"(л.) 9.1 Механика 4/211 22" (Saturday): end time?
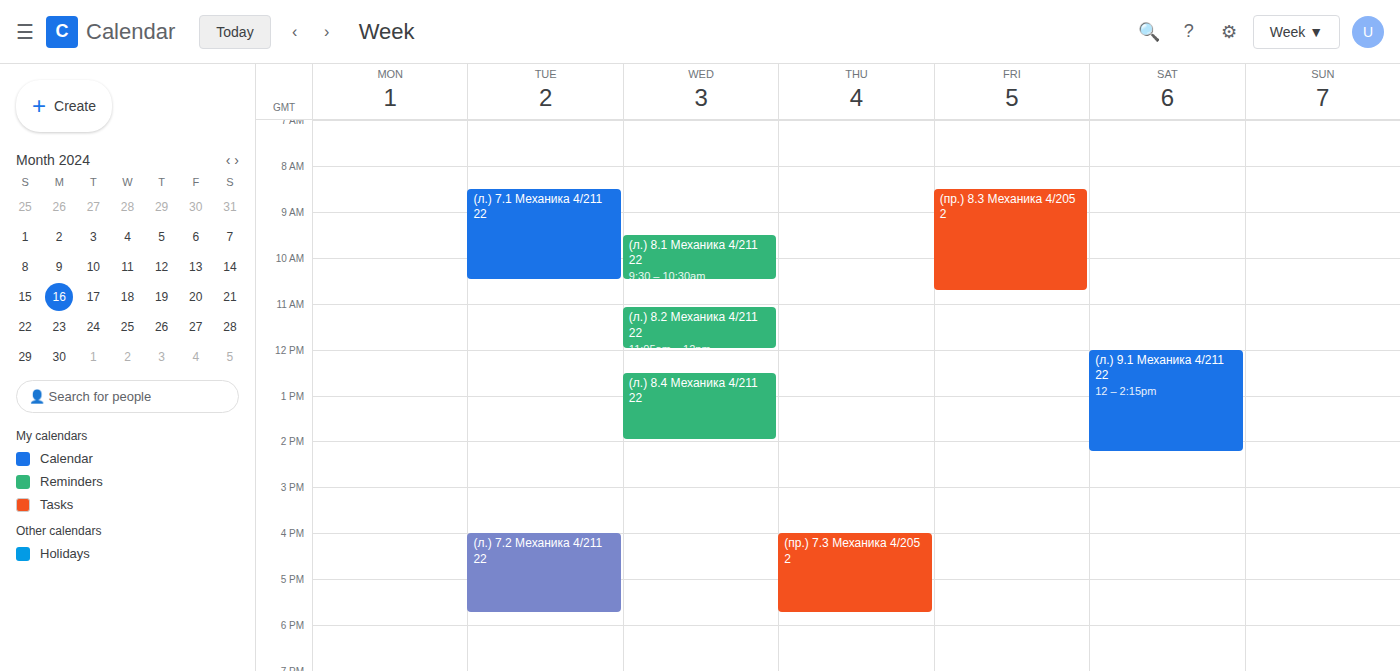
2:15 PM